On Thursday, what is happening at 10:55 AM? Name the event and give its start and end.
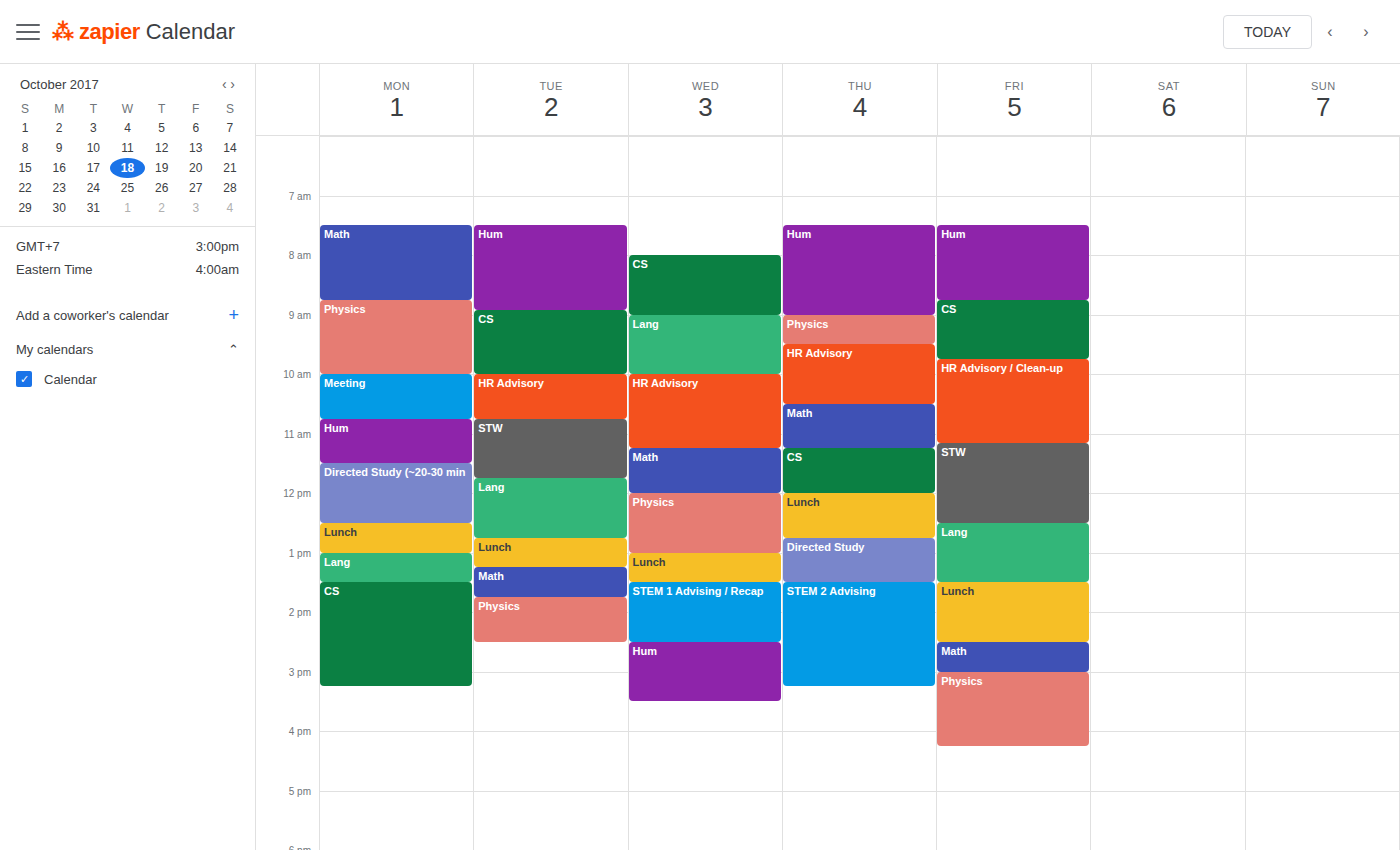
"Math", 10:30 AM to 11:15 AM